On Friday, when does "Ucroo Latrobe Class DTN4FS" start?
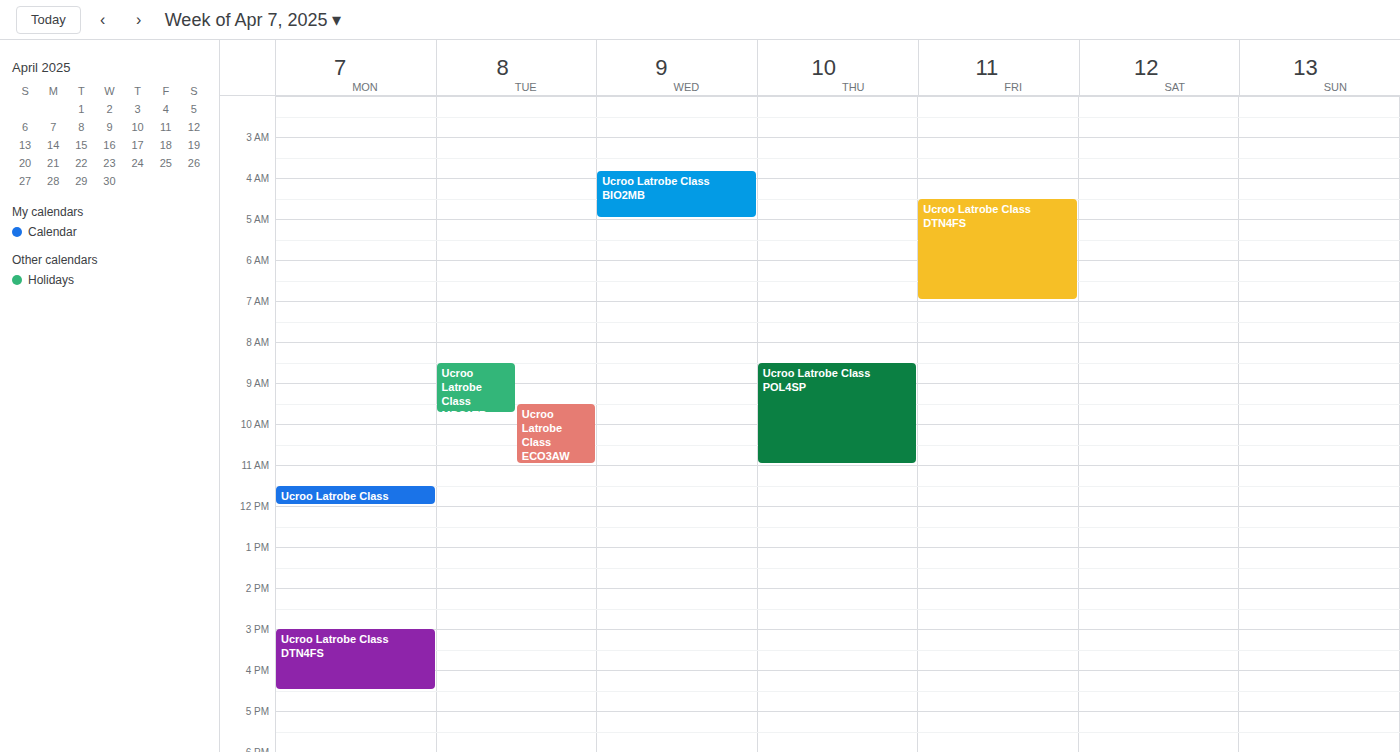
4:30 AM